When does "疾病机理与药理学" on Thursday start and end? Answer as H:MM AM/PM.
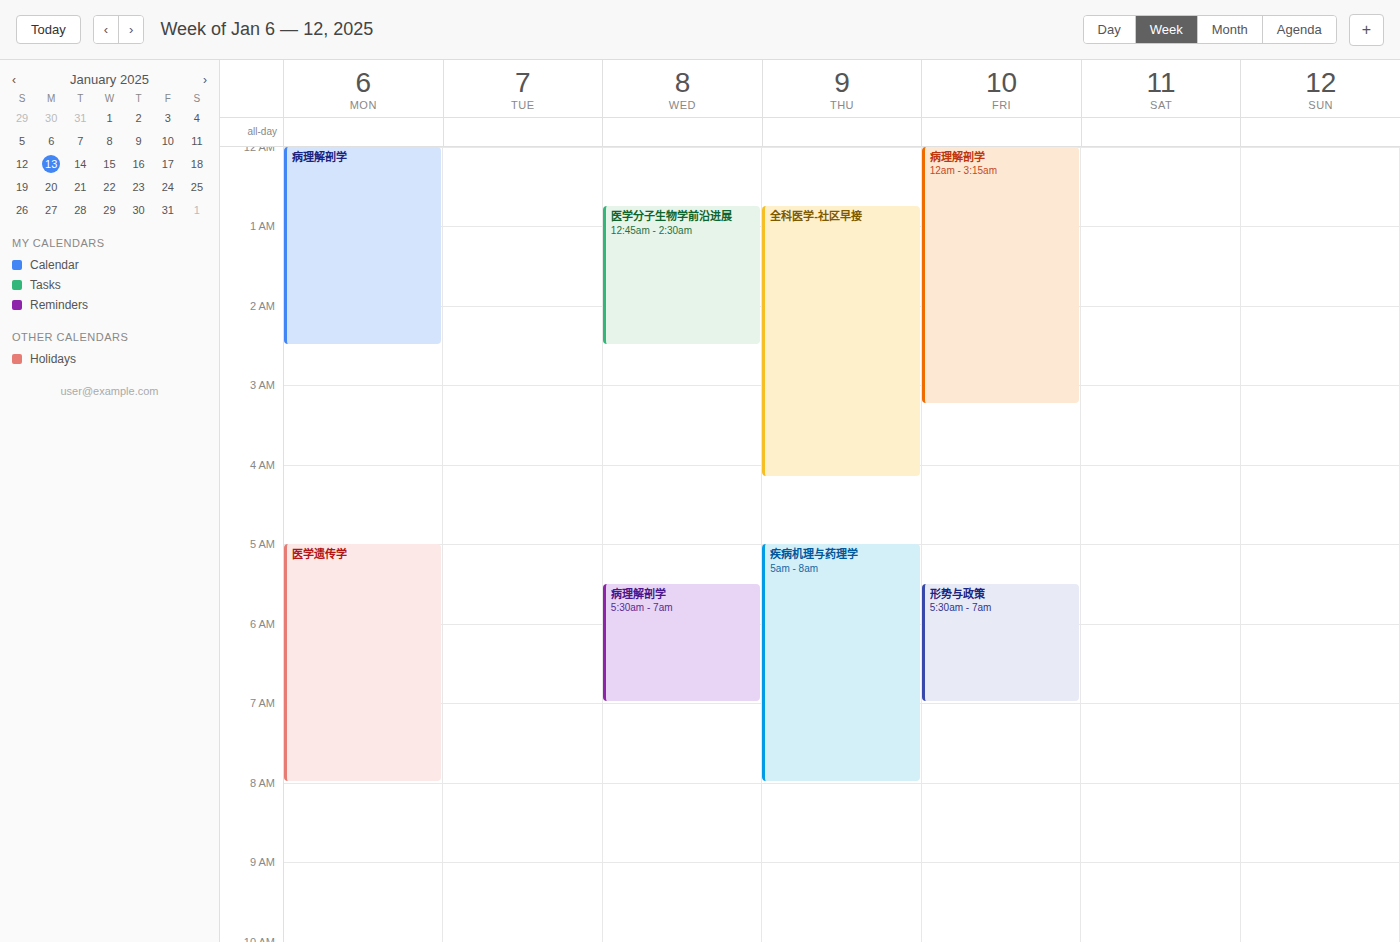
5:00 AM to 8:00 AM